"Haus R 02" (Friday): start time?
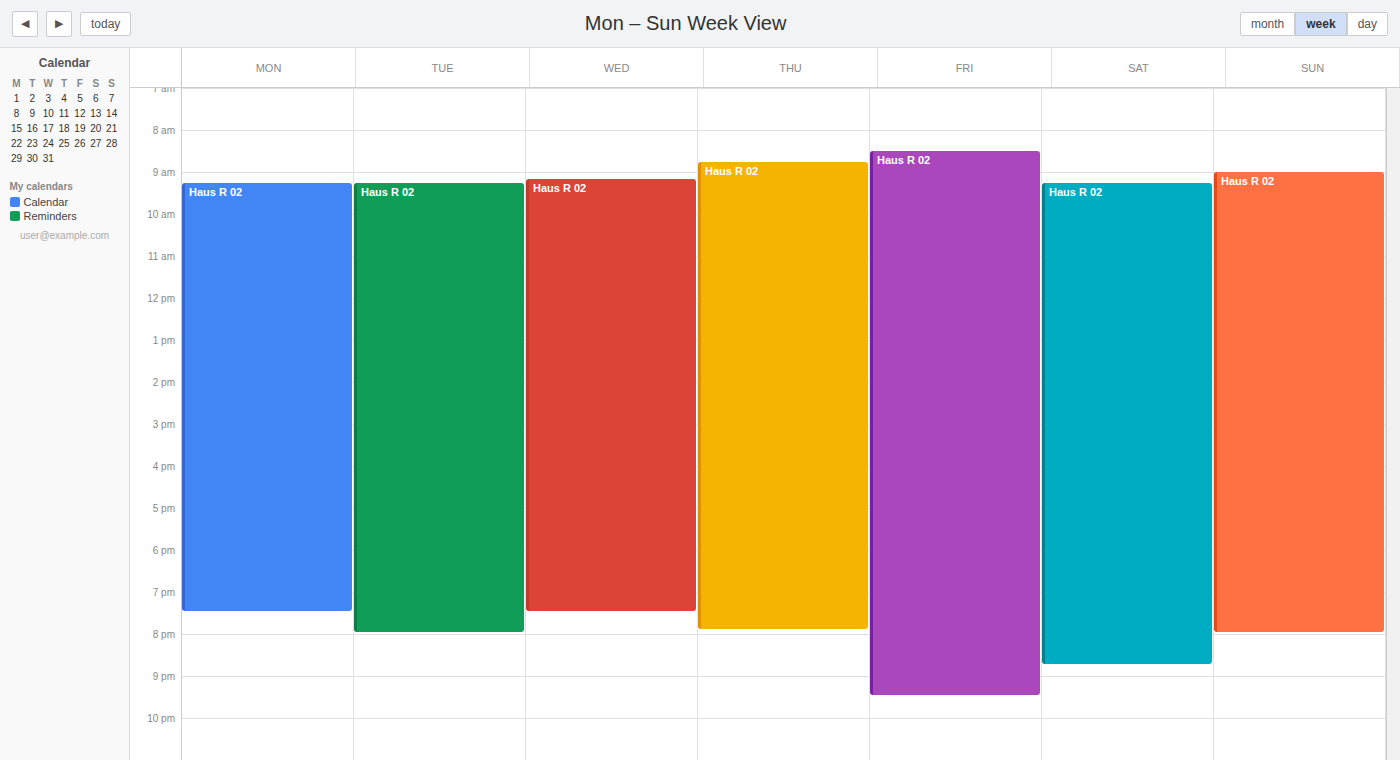
8:30 AM